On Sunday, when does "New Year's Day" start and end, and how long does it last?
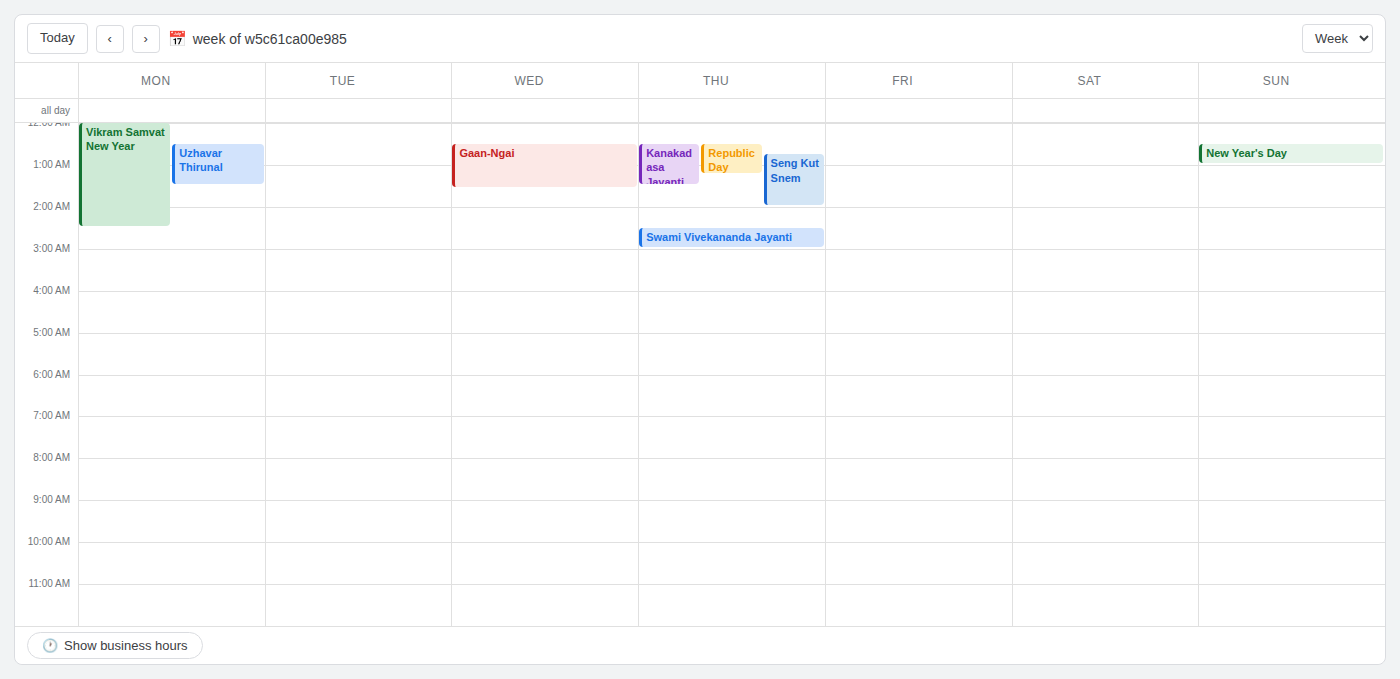
12:30 AM to 1:00 AM, 30 minutes